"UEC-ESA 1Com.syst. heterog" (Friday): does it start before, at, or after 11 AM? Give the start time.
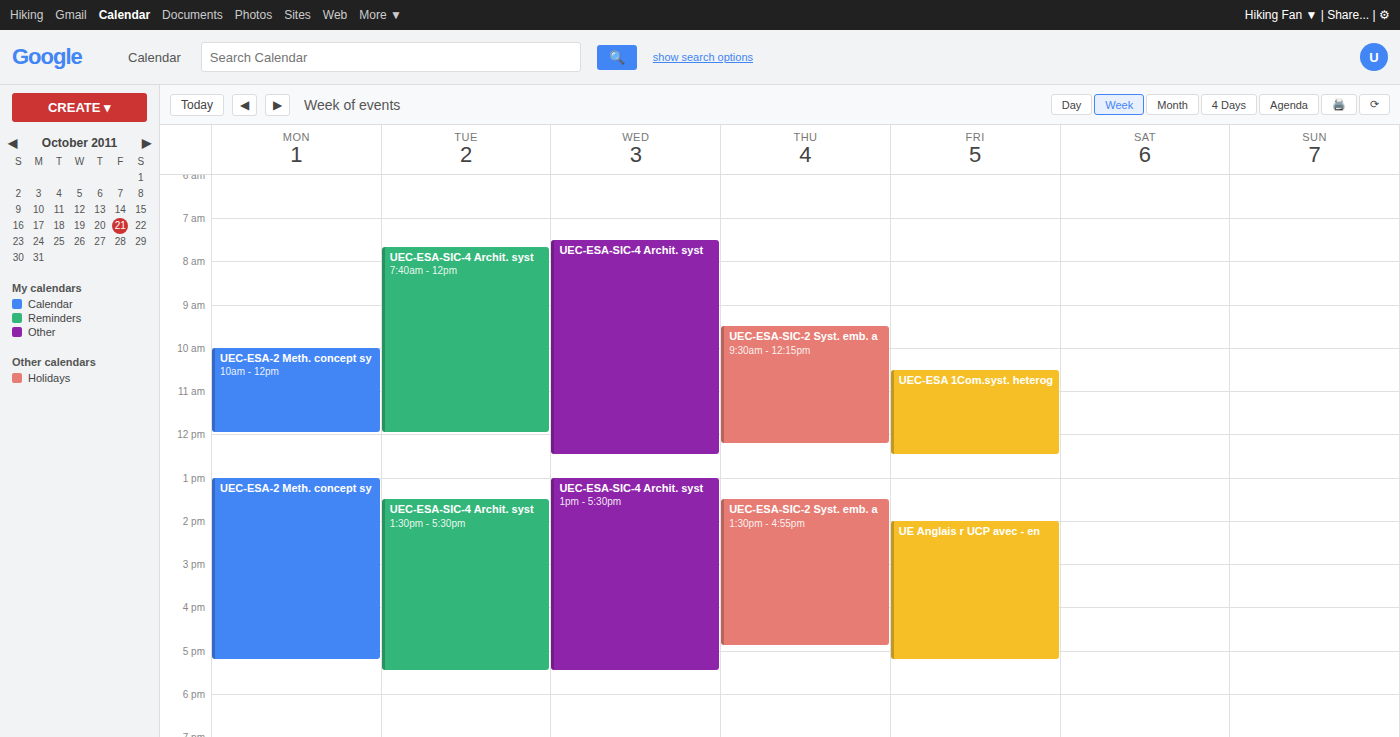
10:30 AM -- before 11 AM, 30 minutes above the 11 AM line.